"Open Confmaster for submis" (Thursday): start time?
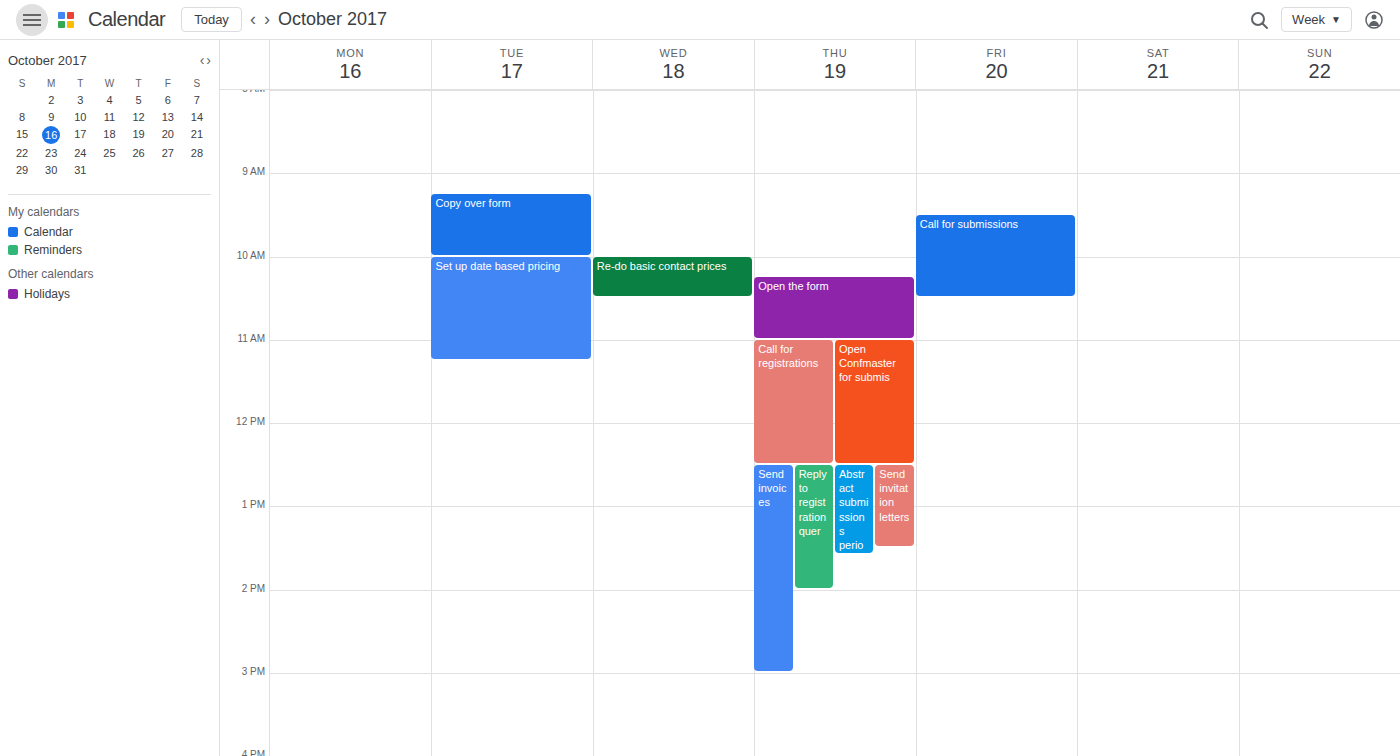
11:00 AM